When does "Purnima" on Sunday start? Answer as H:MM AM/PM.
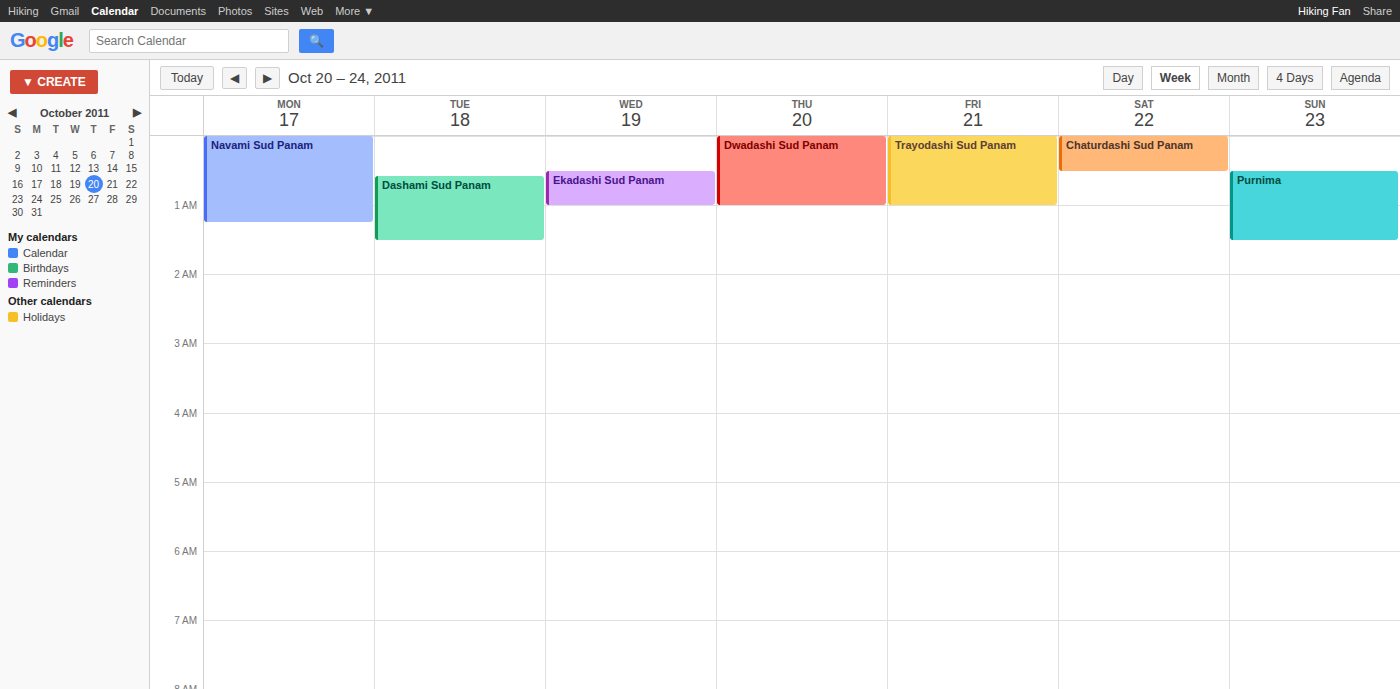
12:30 AM